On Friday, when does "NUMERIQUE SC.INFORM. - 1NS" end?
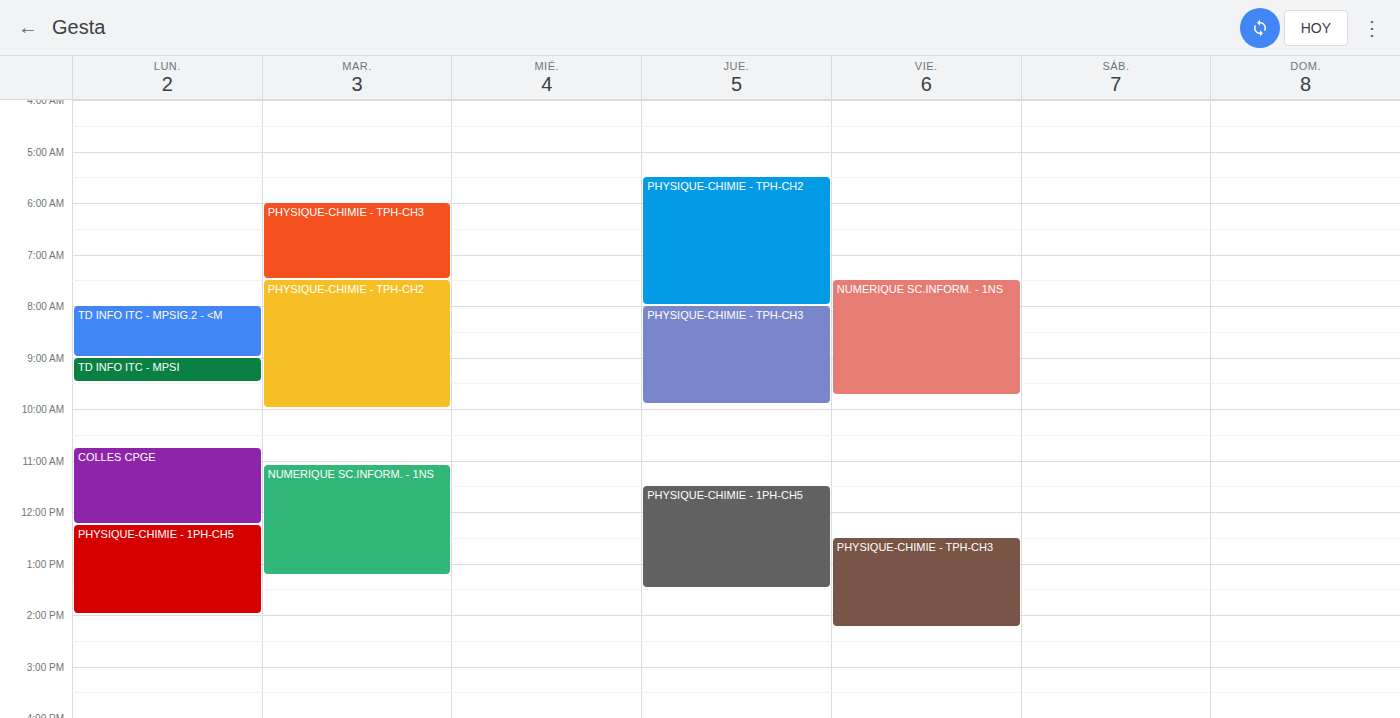
9:45 AM